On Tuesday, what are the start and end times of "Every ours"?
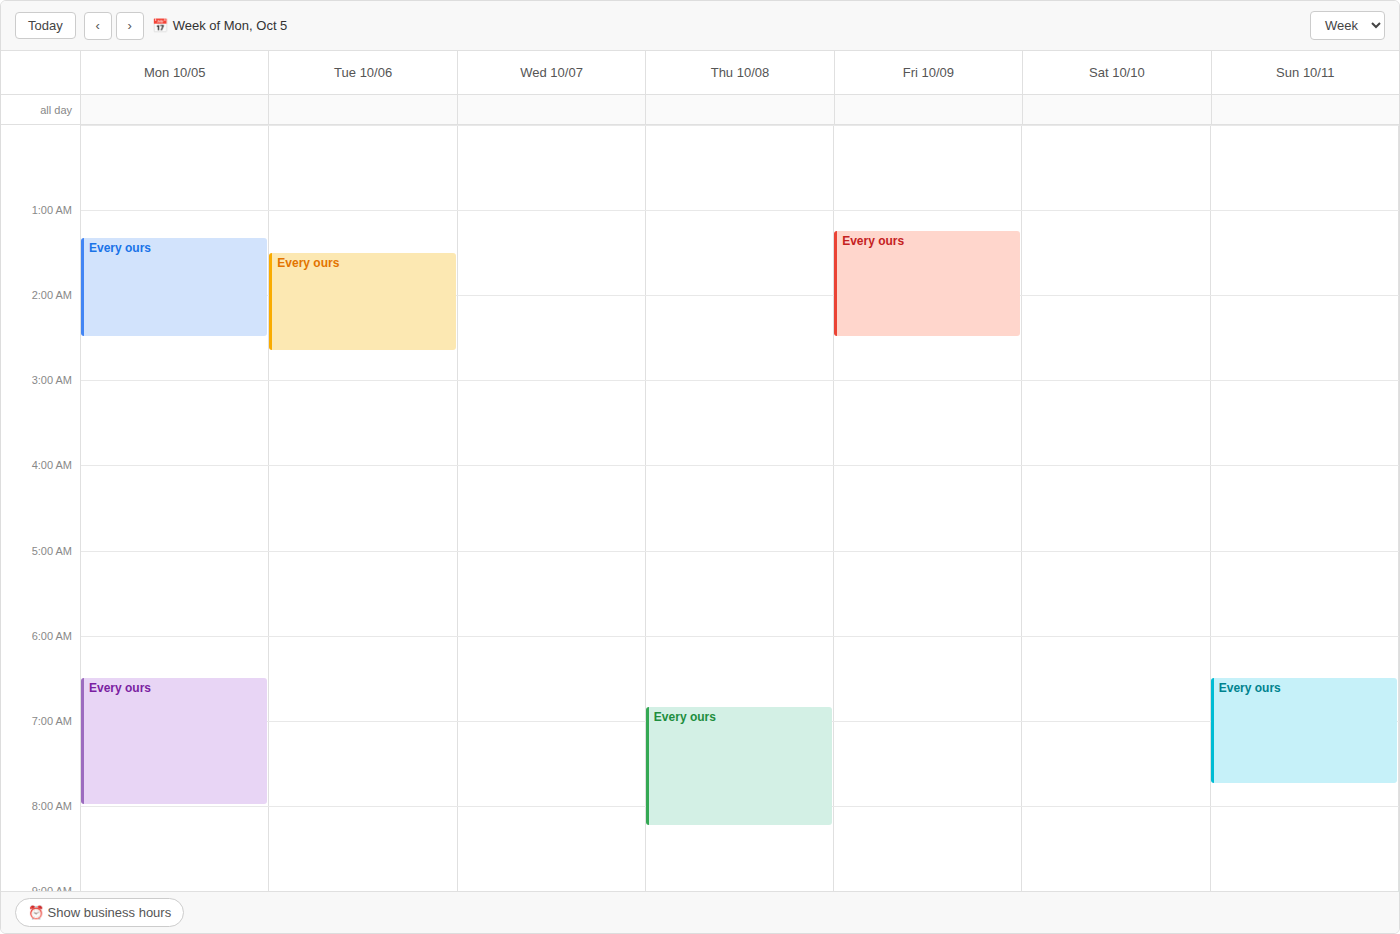
1:30 AM to 2:40 AM